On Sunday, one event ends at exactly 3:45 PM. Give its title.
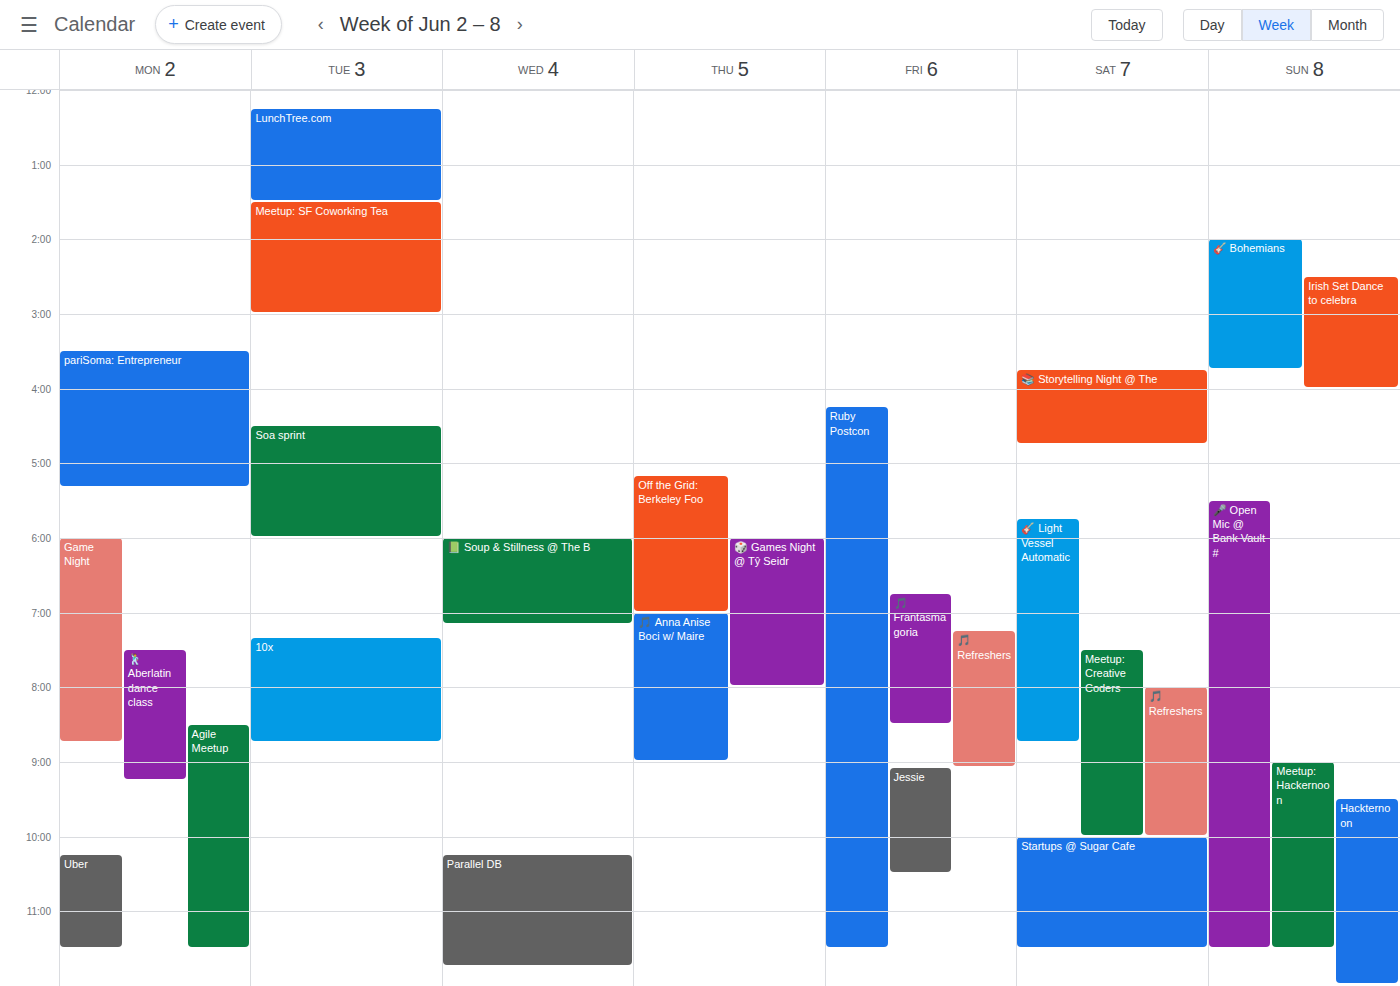
"🎸 Bohemians"